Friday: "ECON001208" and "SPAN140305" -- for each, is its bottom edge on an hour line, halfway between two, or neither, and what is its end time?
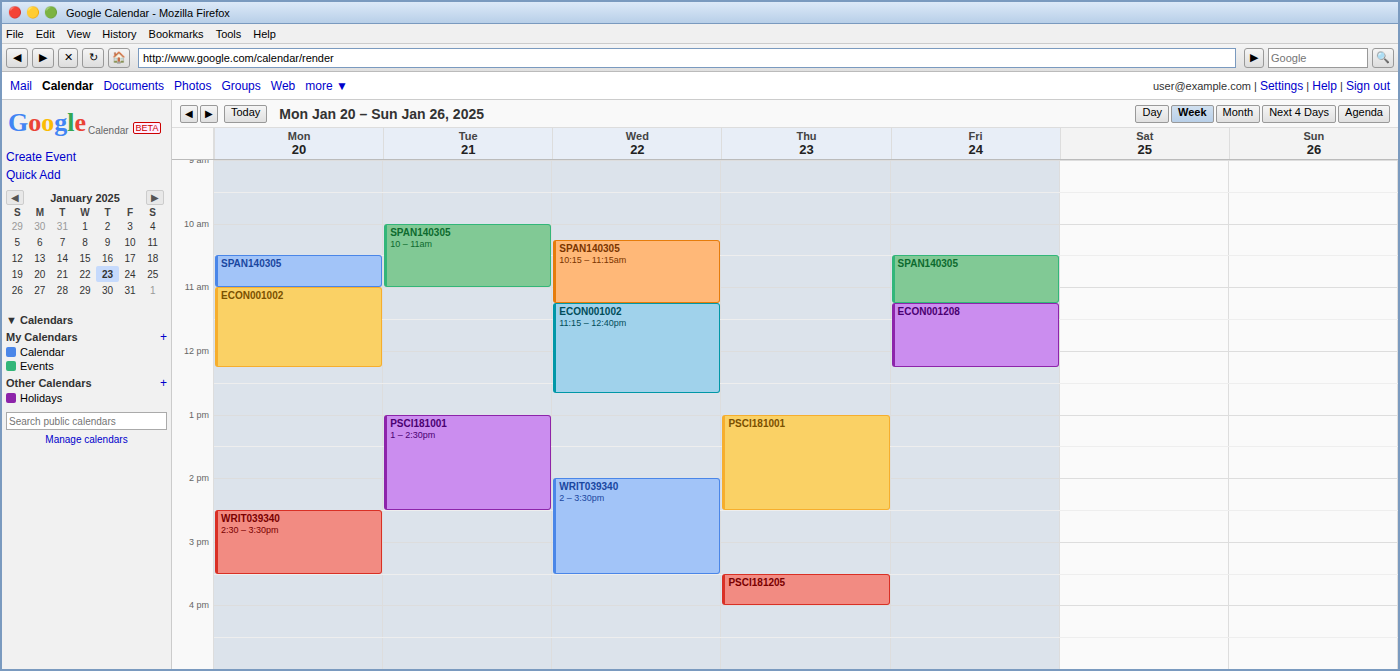
"ECON001208": 12:15 PM, neither: a quarter of the way from the 12 PM line to the 1 PM line. "SPAN140305": 11:15 AM, neither: a quarter of the way from the 11 AM line to the 12 PM line.